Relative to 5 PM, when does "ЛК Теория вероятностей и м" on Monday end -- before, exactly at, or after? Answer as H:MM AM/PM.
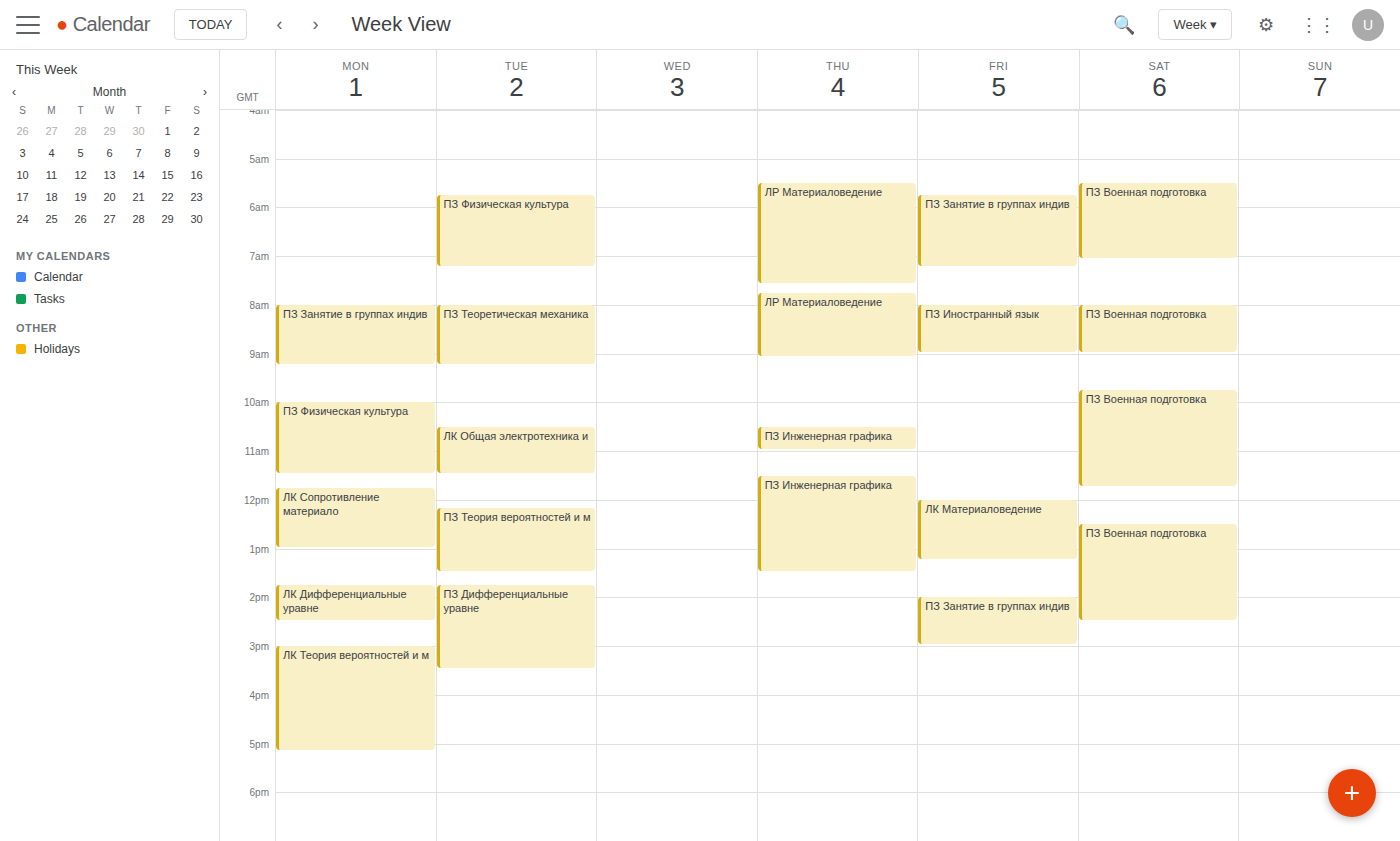
5:10 PM -- after 5 PM, 10 minutes below the 5 PM line.